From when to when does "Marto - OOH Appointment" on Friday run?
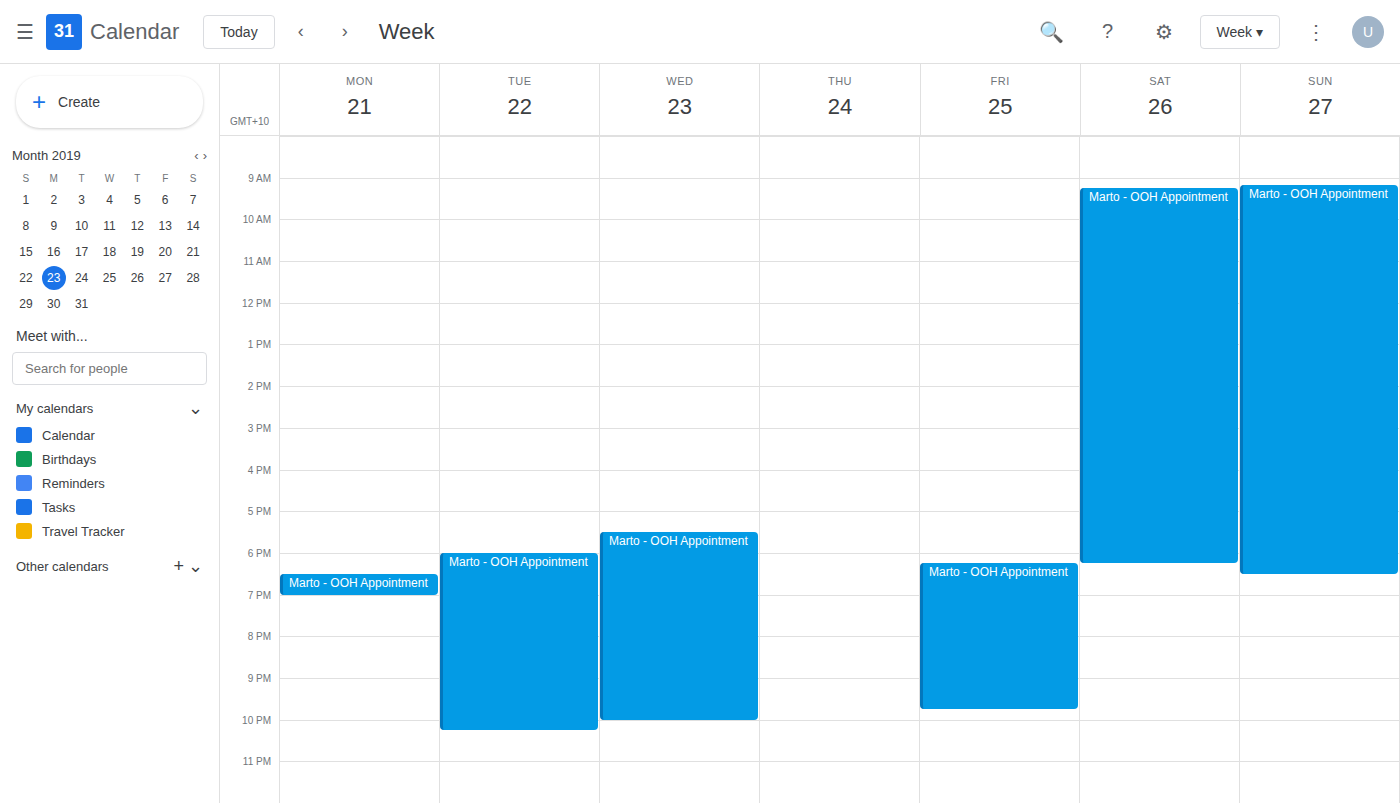
6:15 PM to 9:45 PM